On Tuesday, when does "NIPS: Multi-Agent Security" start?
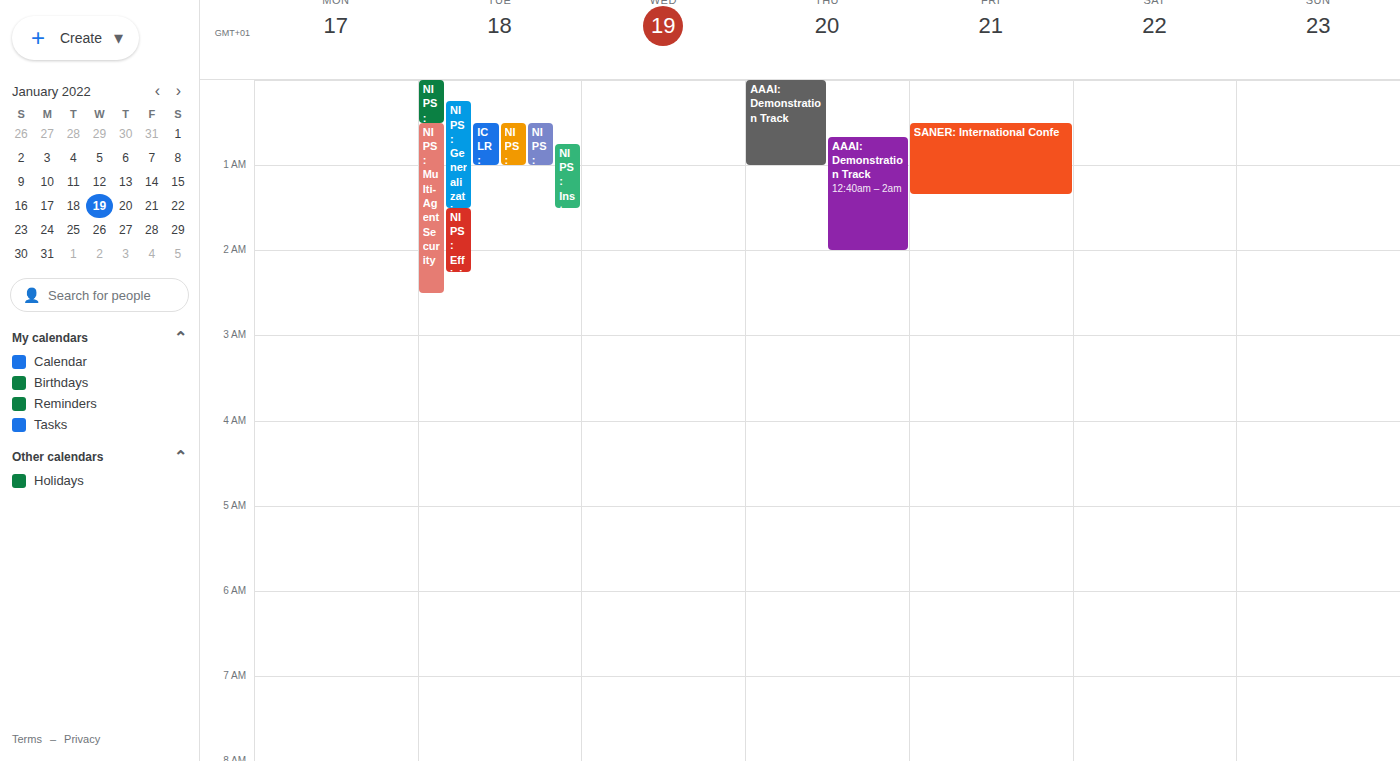
12:30 AM